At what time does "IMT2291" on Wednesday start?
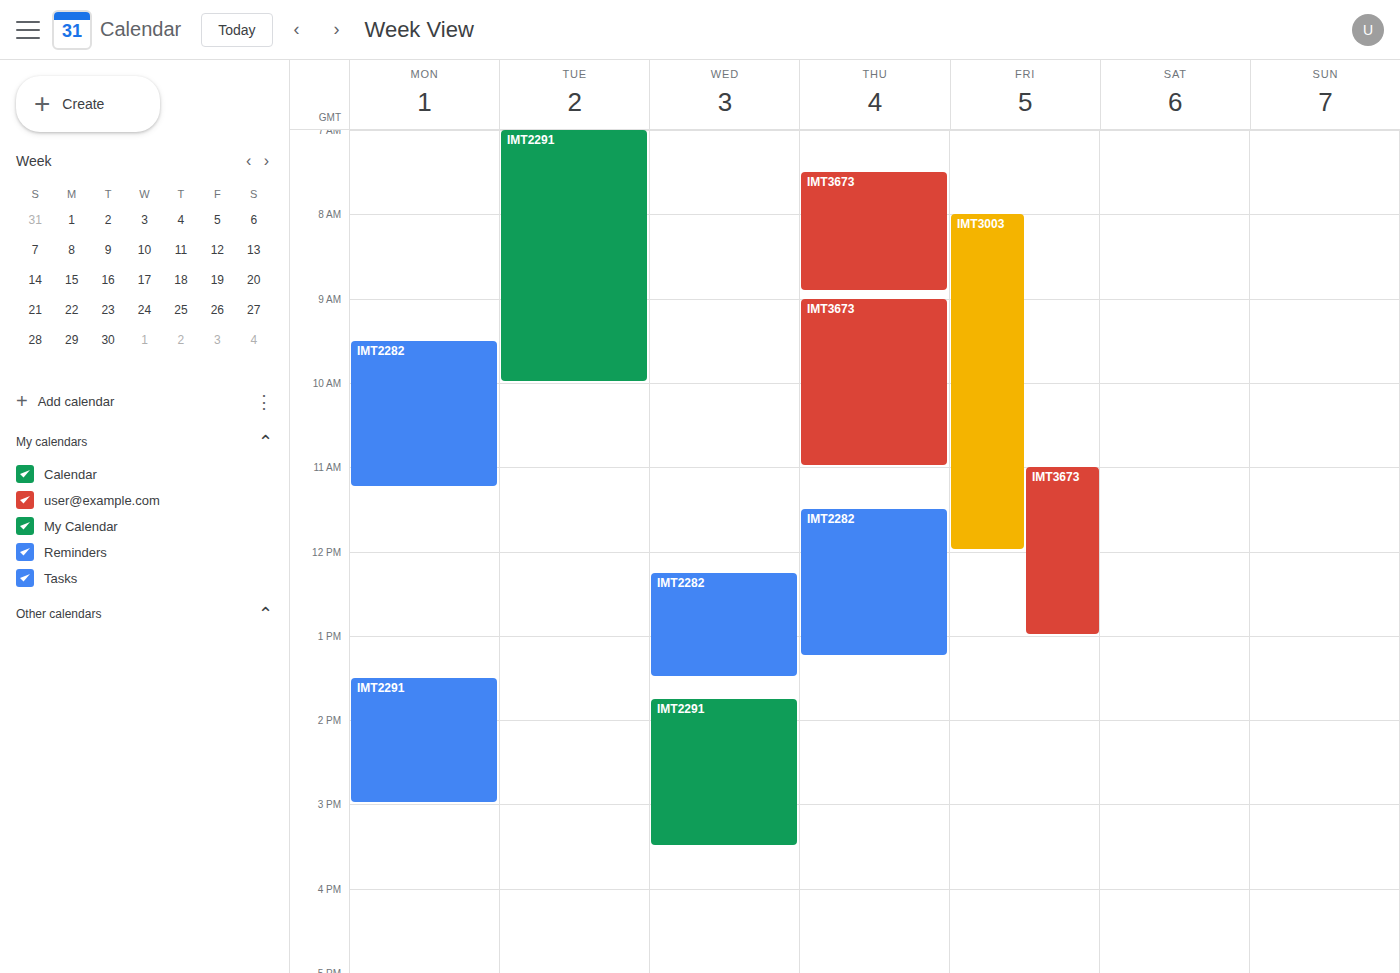
1:45 PM